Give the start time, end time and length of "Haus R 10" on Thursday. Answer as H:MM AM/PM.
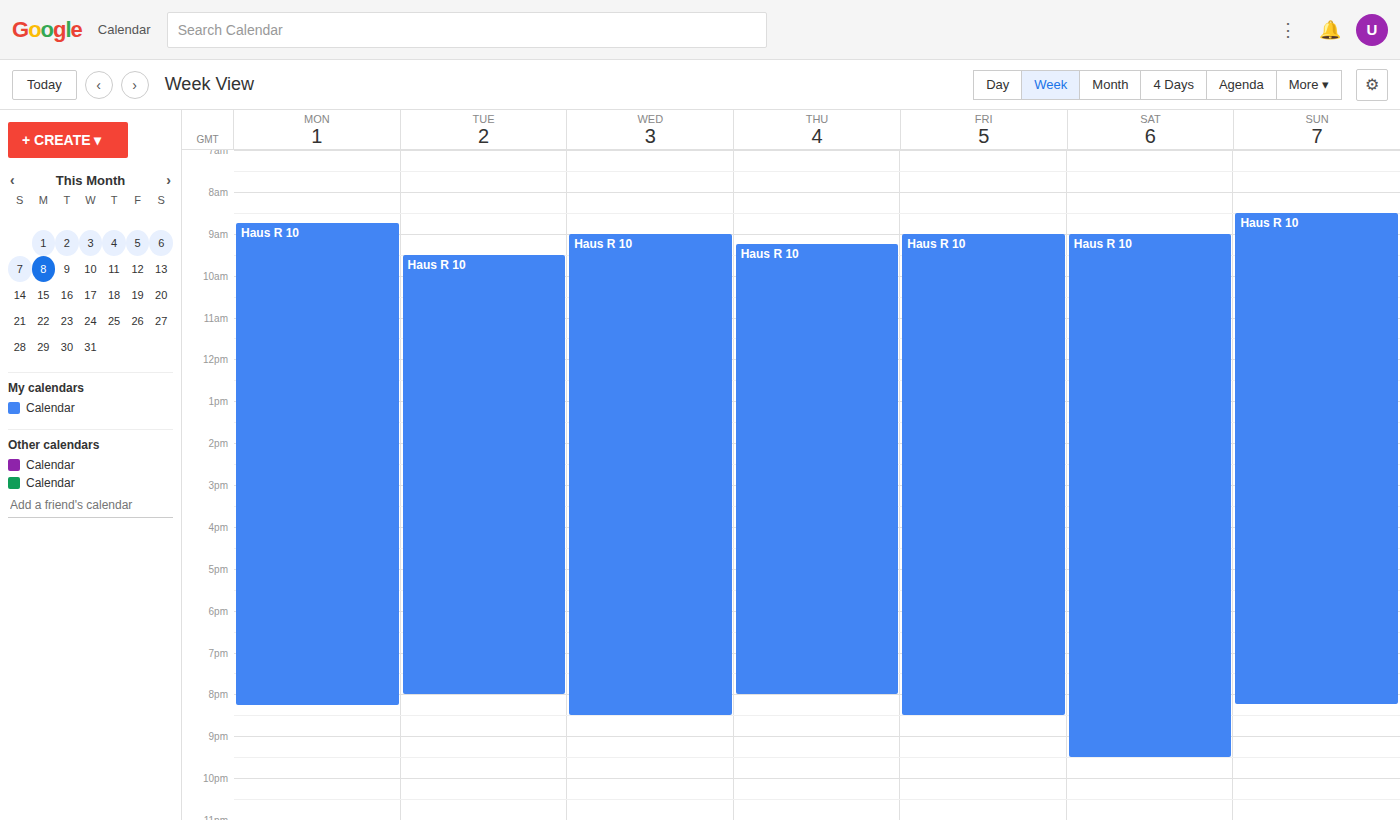
9:15 AM to 8:00 PM, 10 hours 45 minutes